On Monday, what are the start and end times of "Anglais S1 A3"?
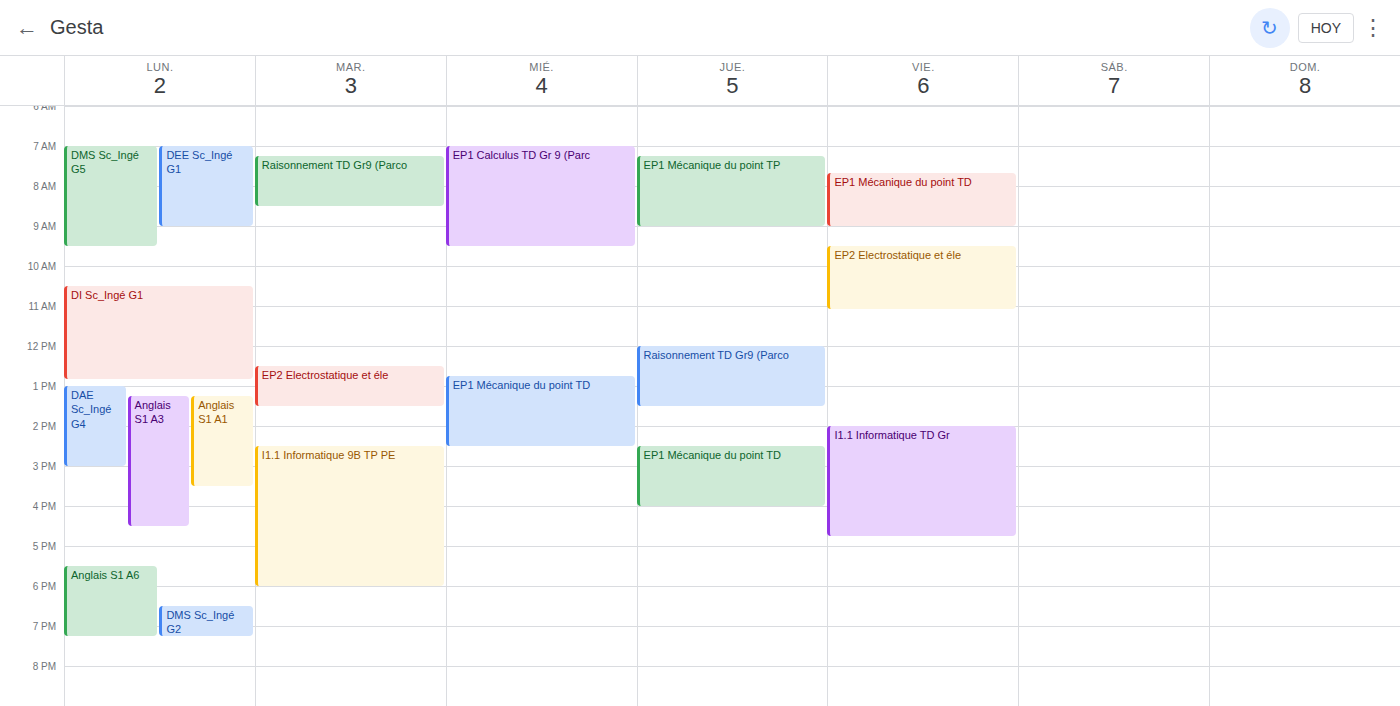
13:15 to 16:30